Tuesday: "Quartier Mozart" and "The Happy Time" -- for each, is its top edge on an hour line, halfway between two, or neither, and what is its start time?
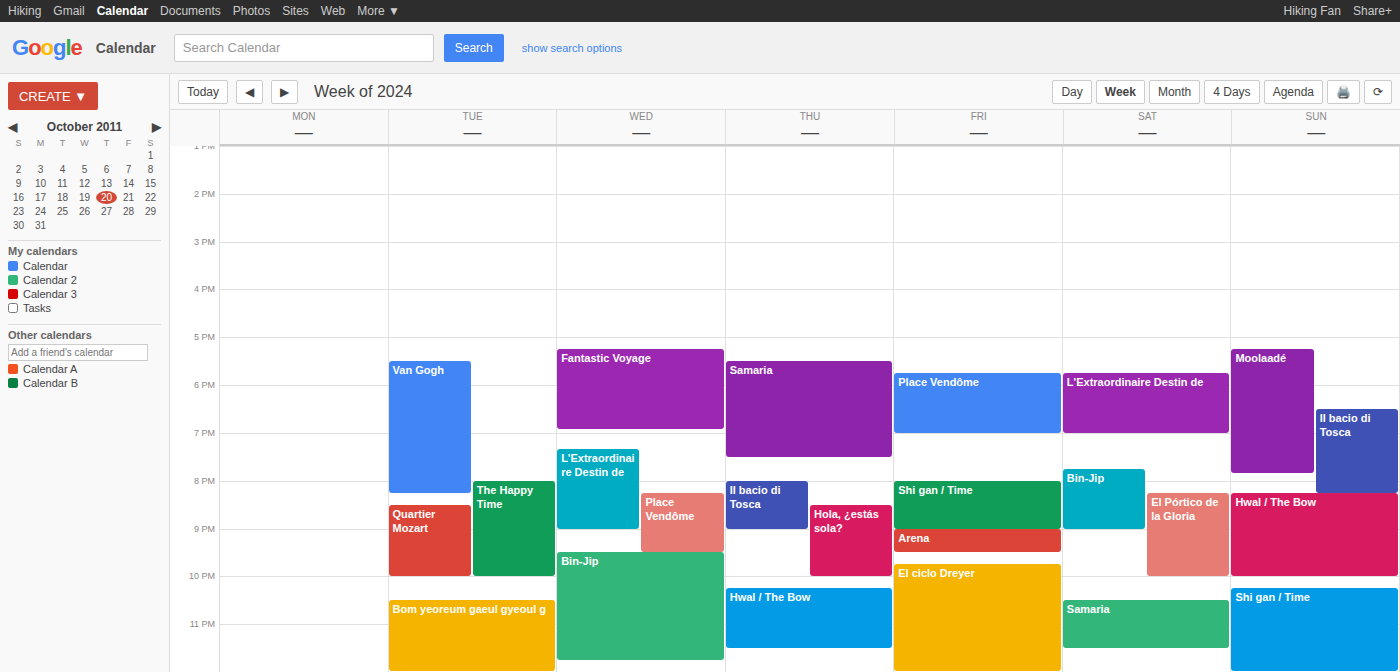
"Quartier Mozart": 8:30 PM, halfway between the 8 PM and 9 PM lines. "The Happy Time": 8:00 PM, exactly on the 8 PM line.